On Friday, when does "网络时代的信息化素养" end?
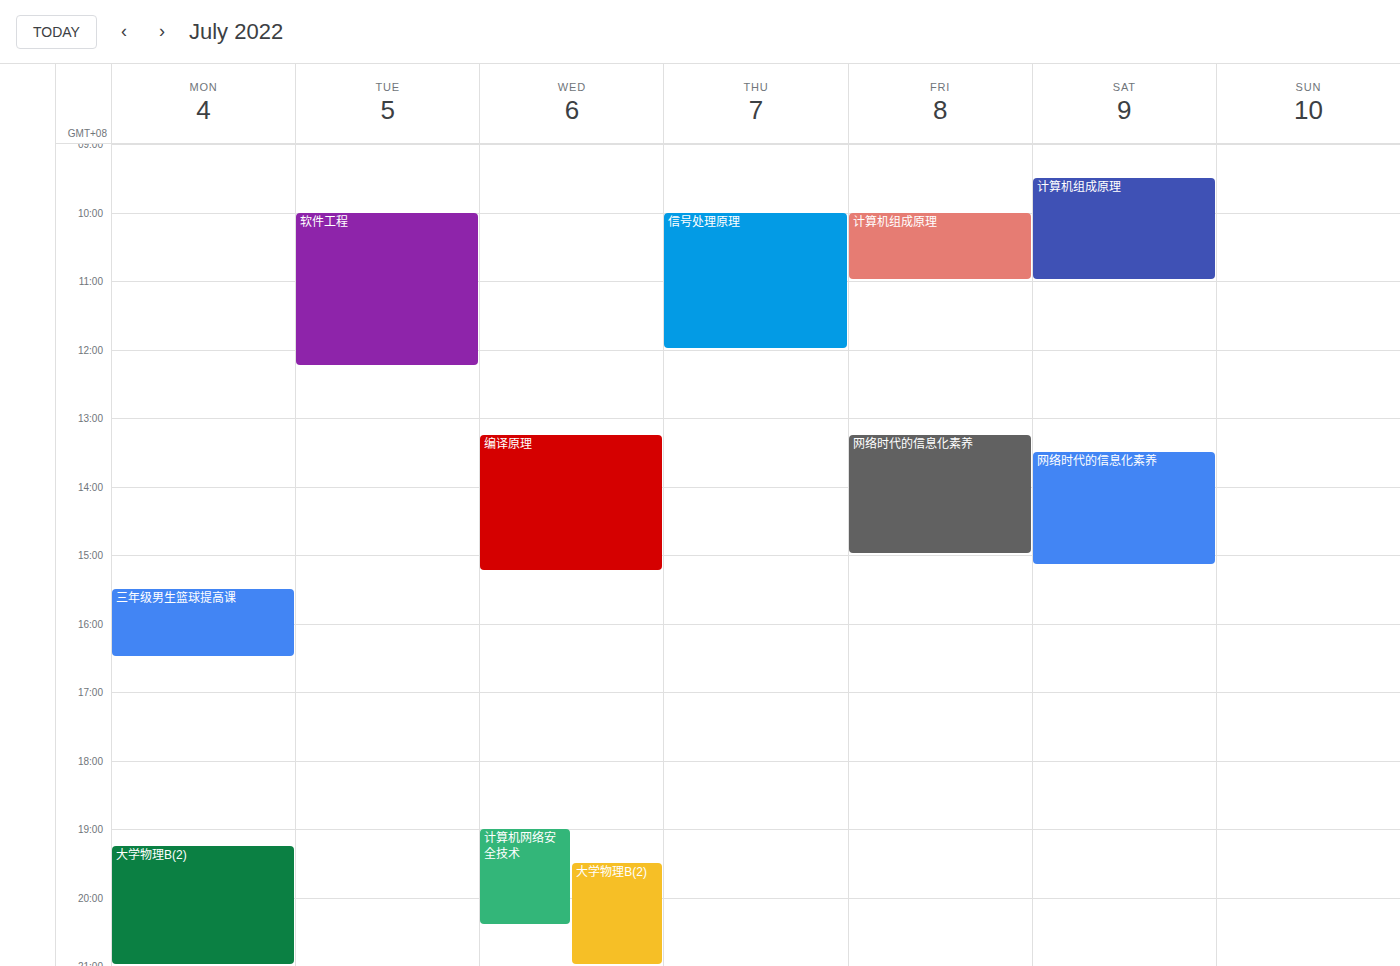
3:00 PM